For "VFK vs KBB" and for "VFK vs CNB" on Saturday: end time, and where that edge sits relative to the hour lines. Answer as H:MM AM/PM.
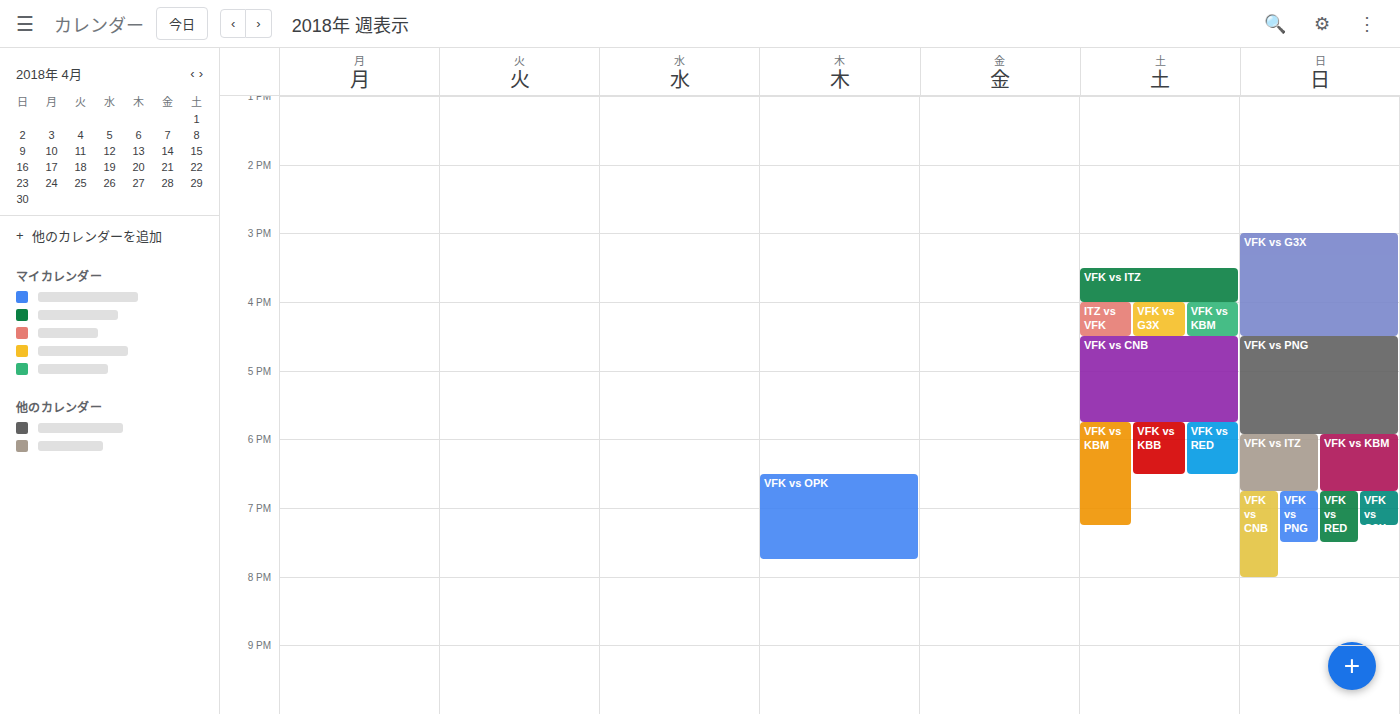
"VFK vs KBB": 6:30 PM, halfway between the 6 PM and 7 PM lines. "VFK vs CNB": 5:45 PM, neither: three quarters of the way from the 5 PM line to the 6 PM line.